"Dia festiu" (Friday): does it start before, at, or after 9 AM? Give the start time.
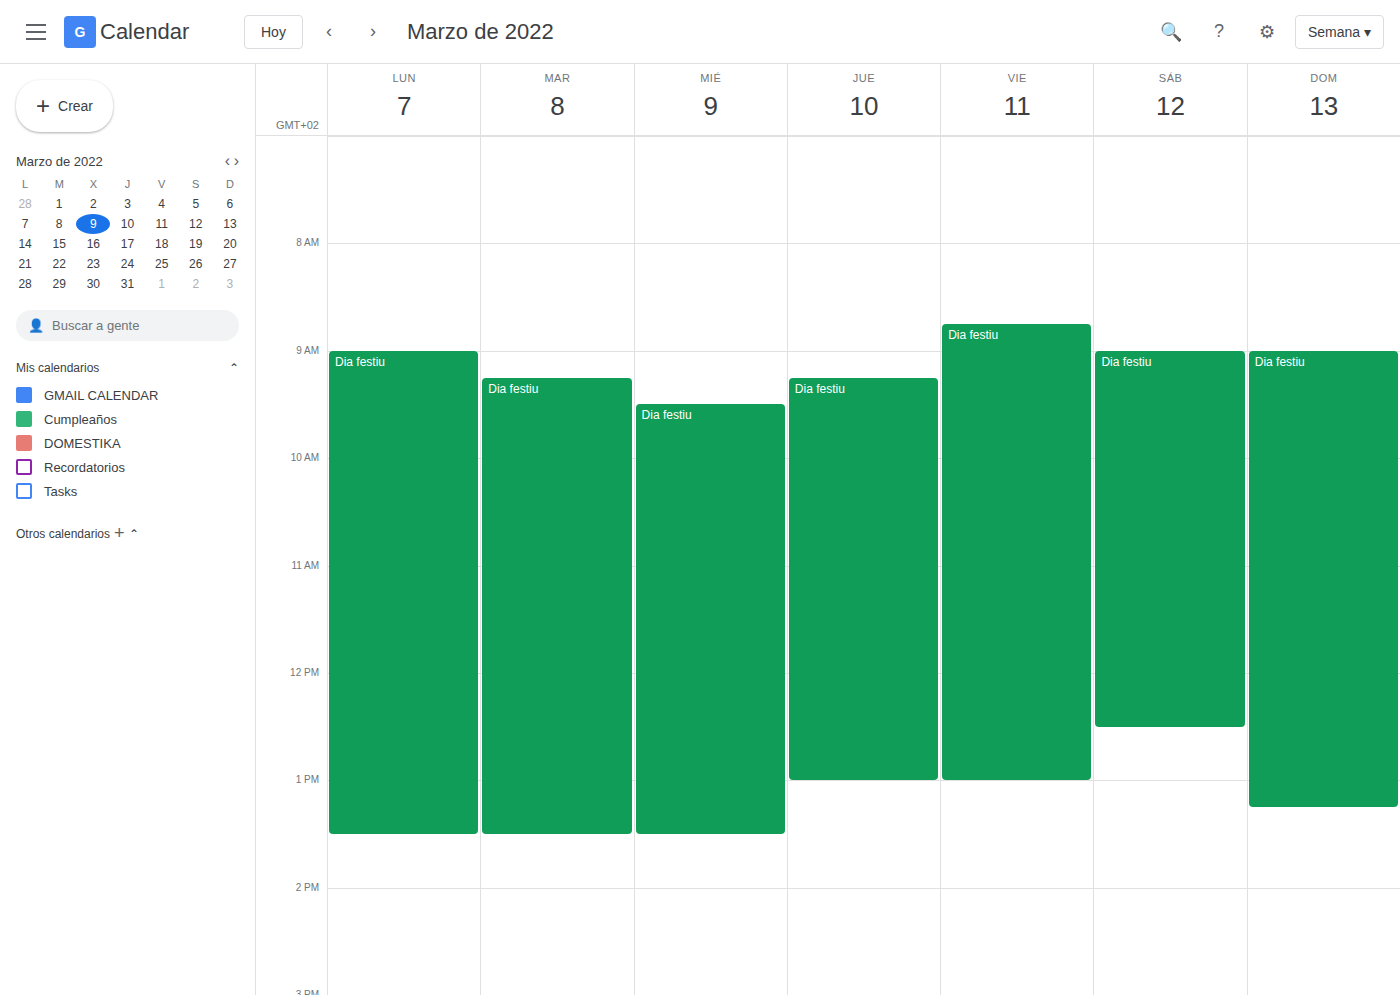
8:45 AM -- before 9 AM, 15 minutes above the 9 AM line.